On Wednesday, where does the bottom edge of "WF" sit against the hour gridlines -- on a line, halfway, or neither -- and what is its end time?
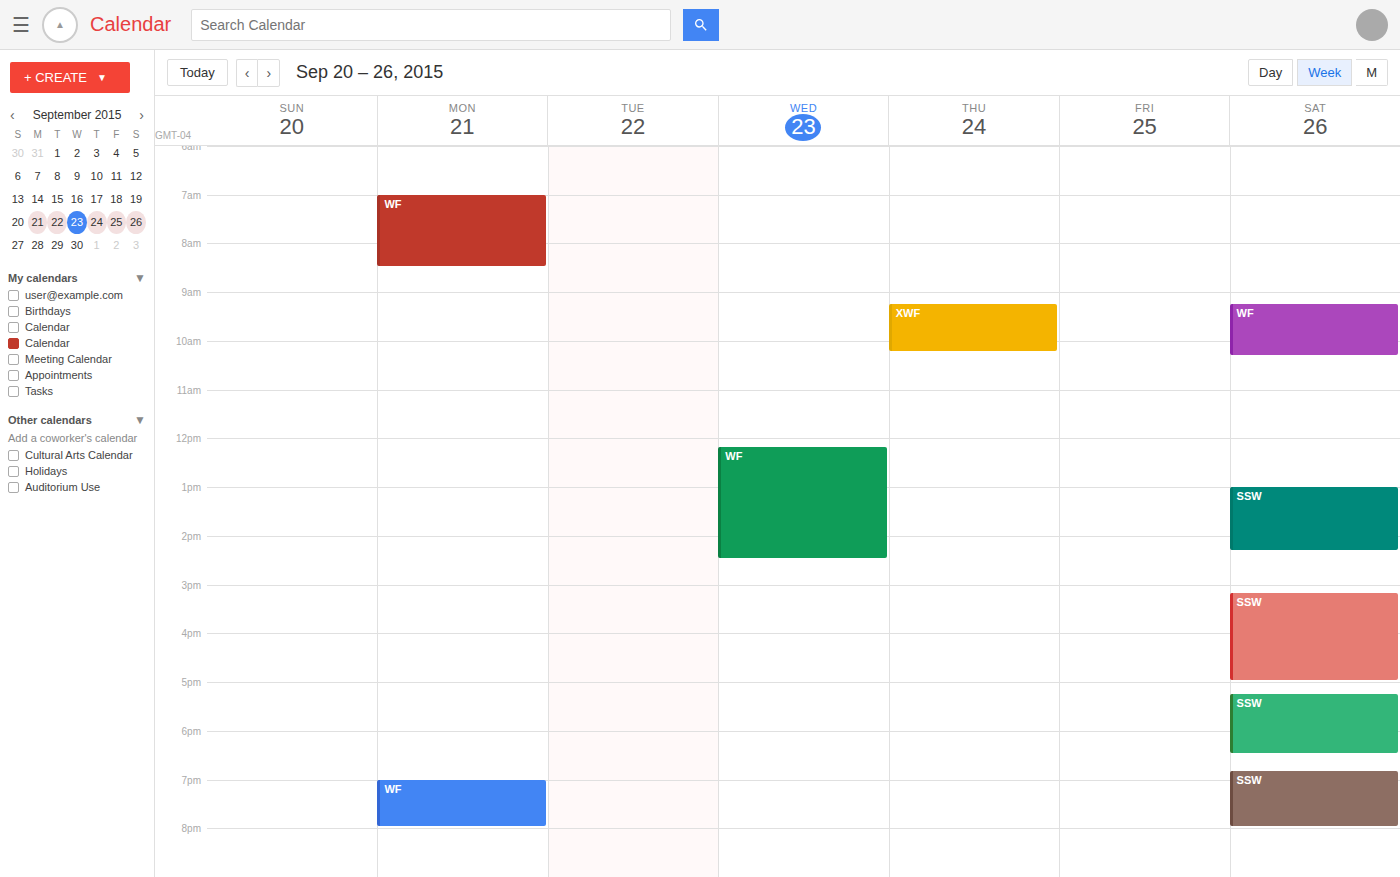
2:30 PM -- halfway between the 2 PM and 3 PM lines.